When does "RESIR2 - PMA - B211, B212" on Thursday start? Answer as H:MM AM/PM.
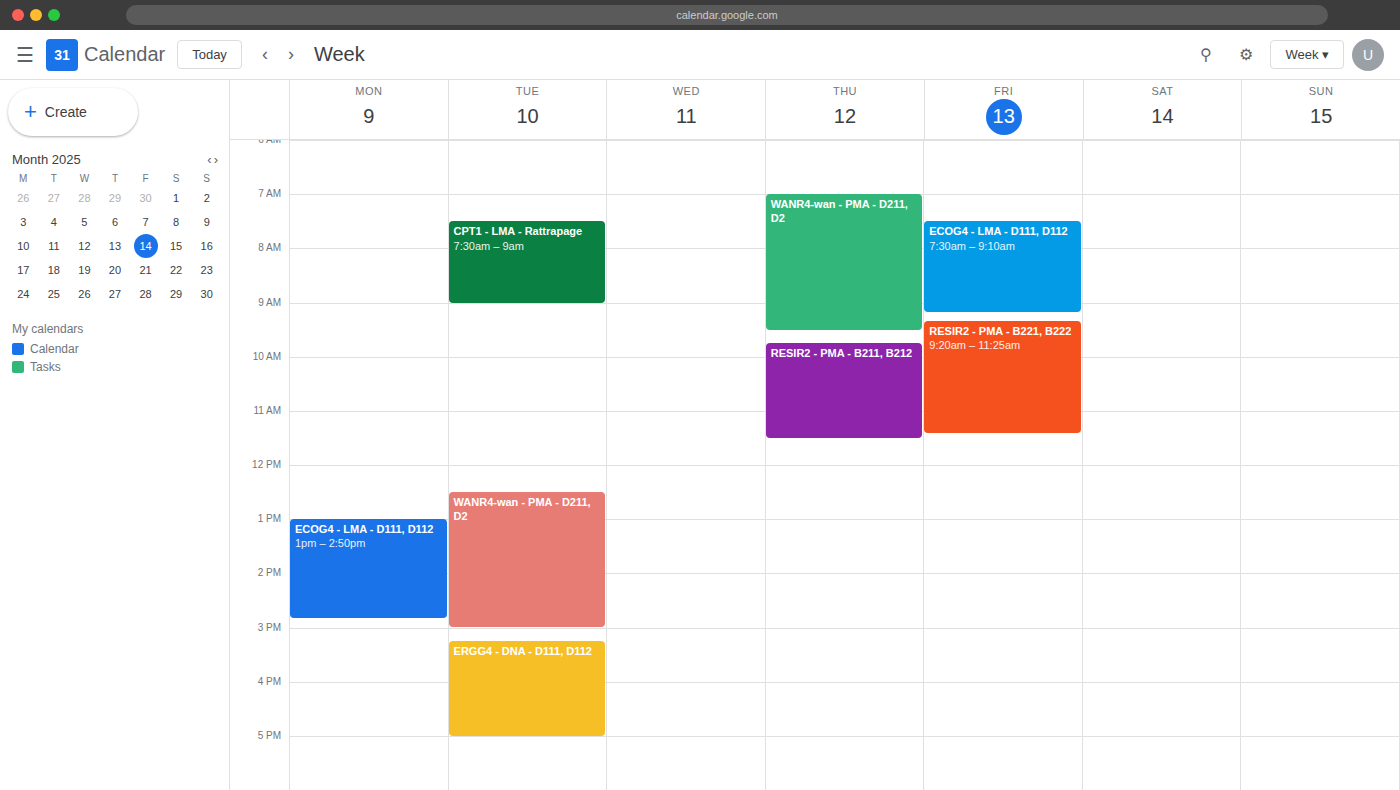
9:45 AM